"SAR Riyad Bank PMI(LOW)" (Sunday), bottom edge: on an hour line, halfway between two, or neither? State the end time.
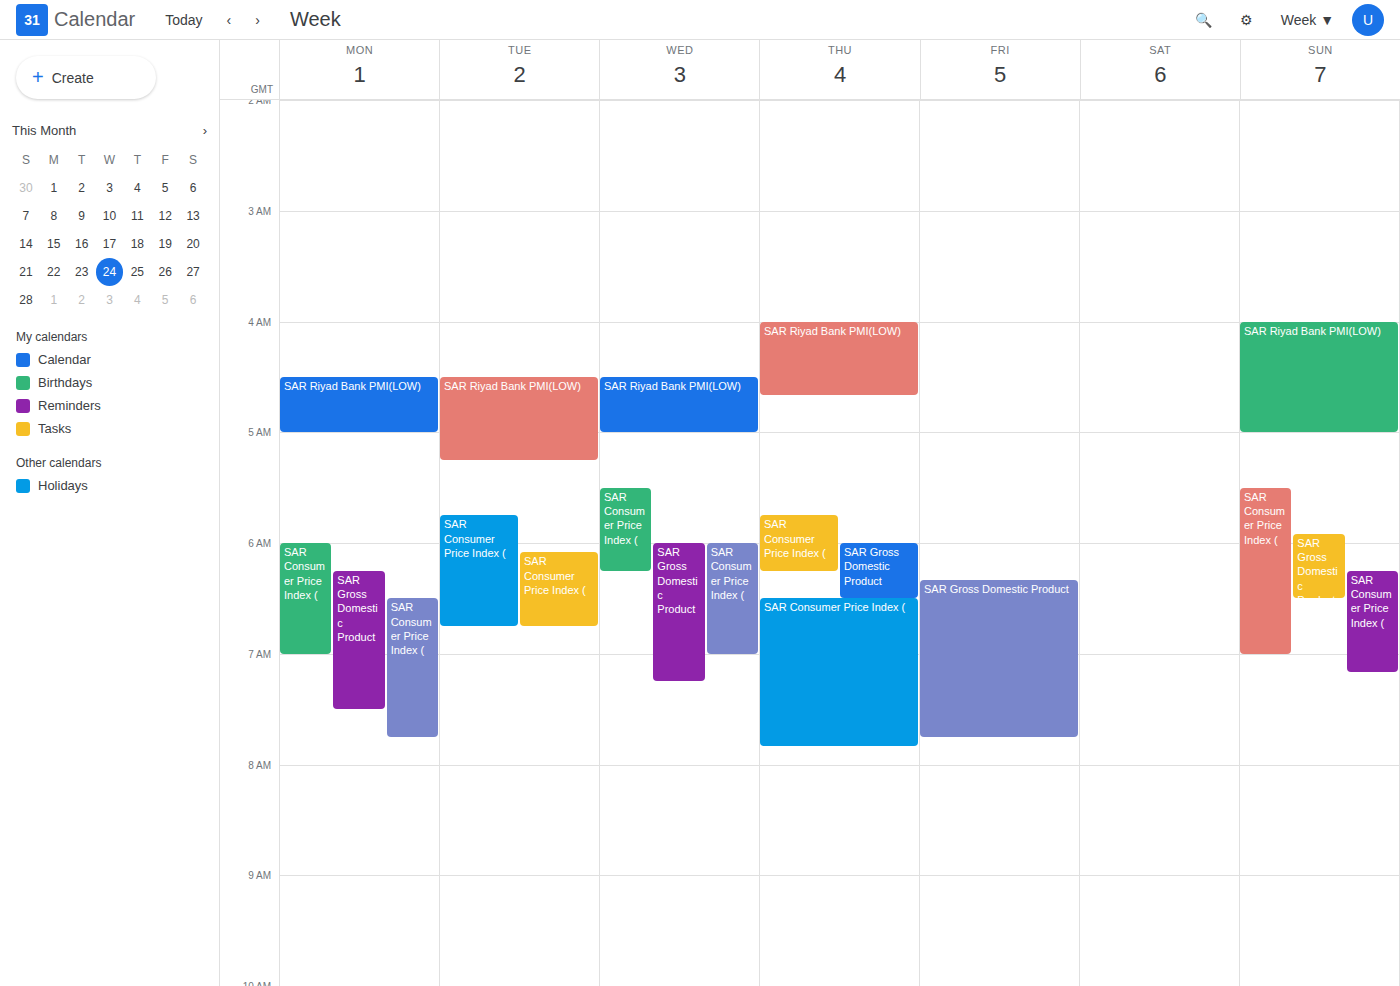
5:00 AM -- exactly on the 5 AM line.